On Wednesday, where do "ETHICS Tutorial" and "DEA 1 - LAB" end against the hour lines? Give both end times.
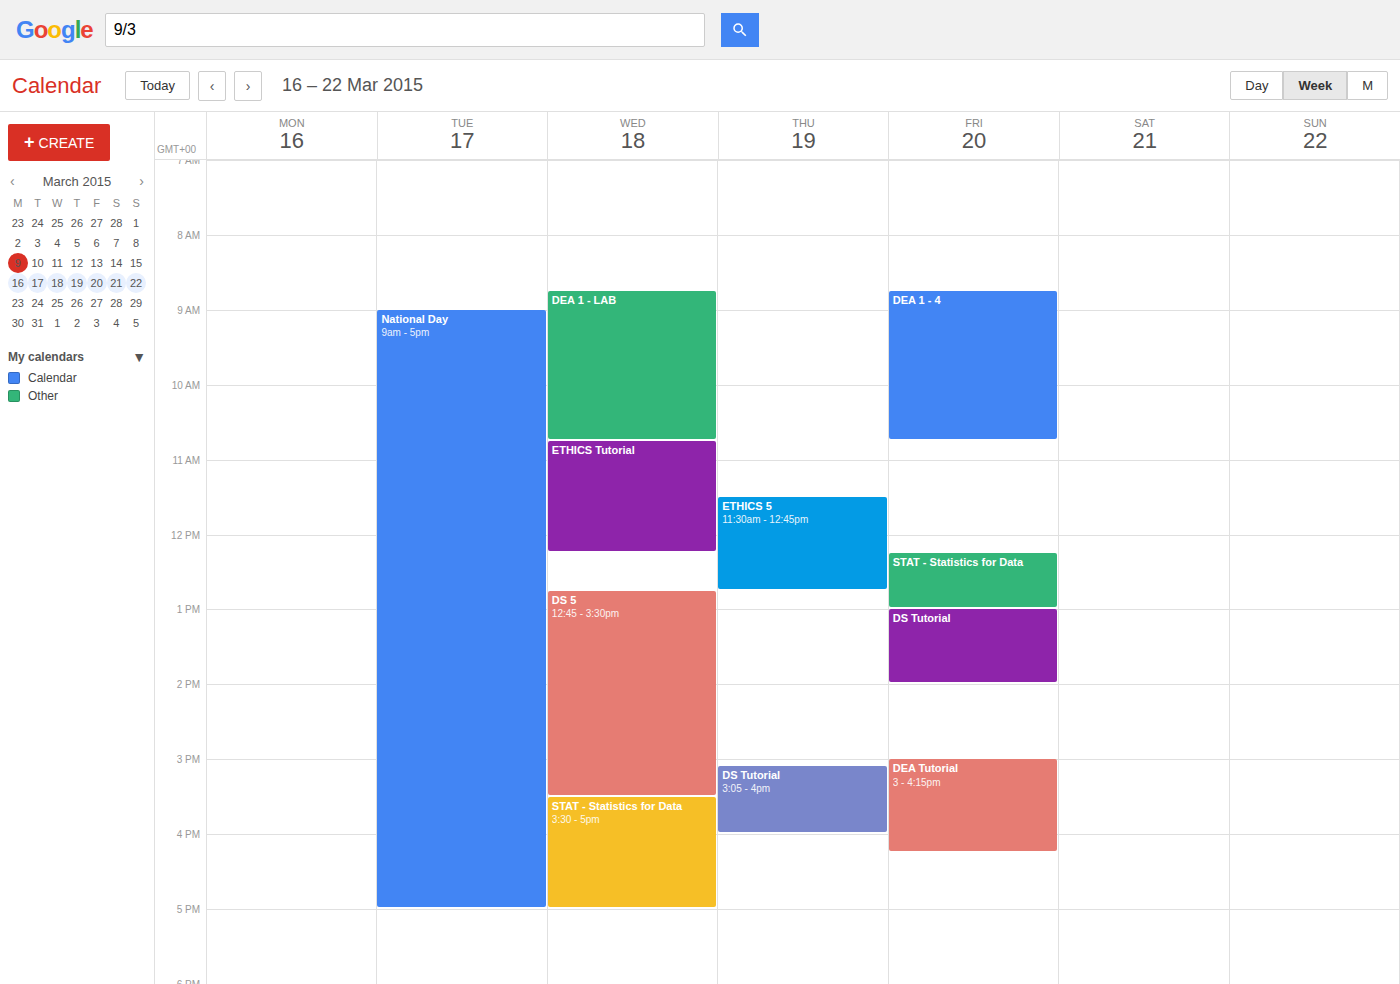
"ETHICS Tutorial": 12:15, neither: a quarter of the way from the 12:00 line to the 13:00 line. "DEA 1 - LAB": 10:45, neither: three quarters of the way from the 10:00 line to the 11:00 line.